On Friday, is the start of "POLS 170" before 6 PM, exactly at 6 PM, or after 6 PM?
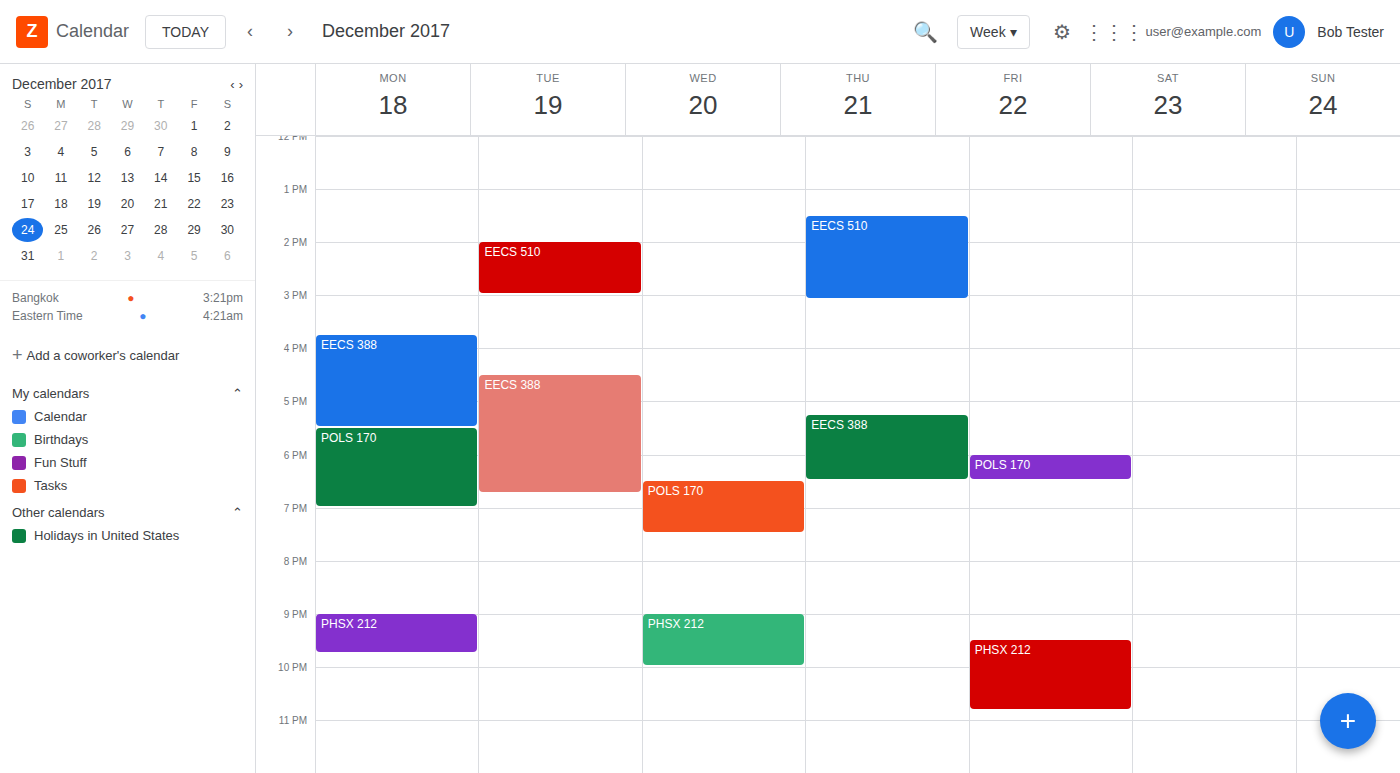
6:00 PM -- exactly at 6 PM, on the 6 PM line.